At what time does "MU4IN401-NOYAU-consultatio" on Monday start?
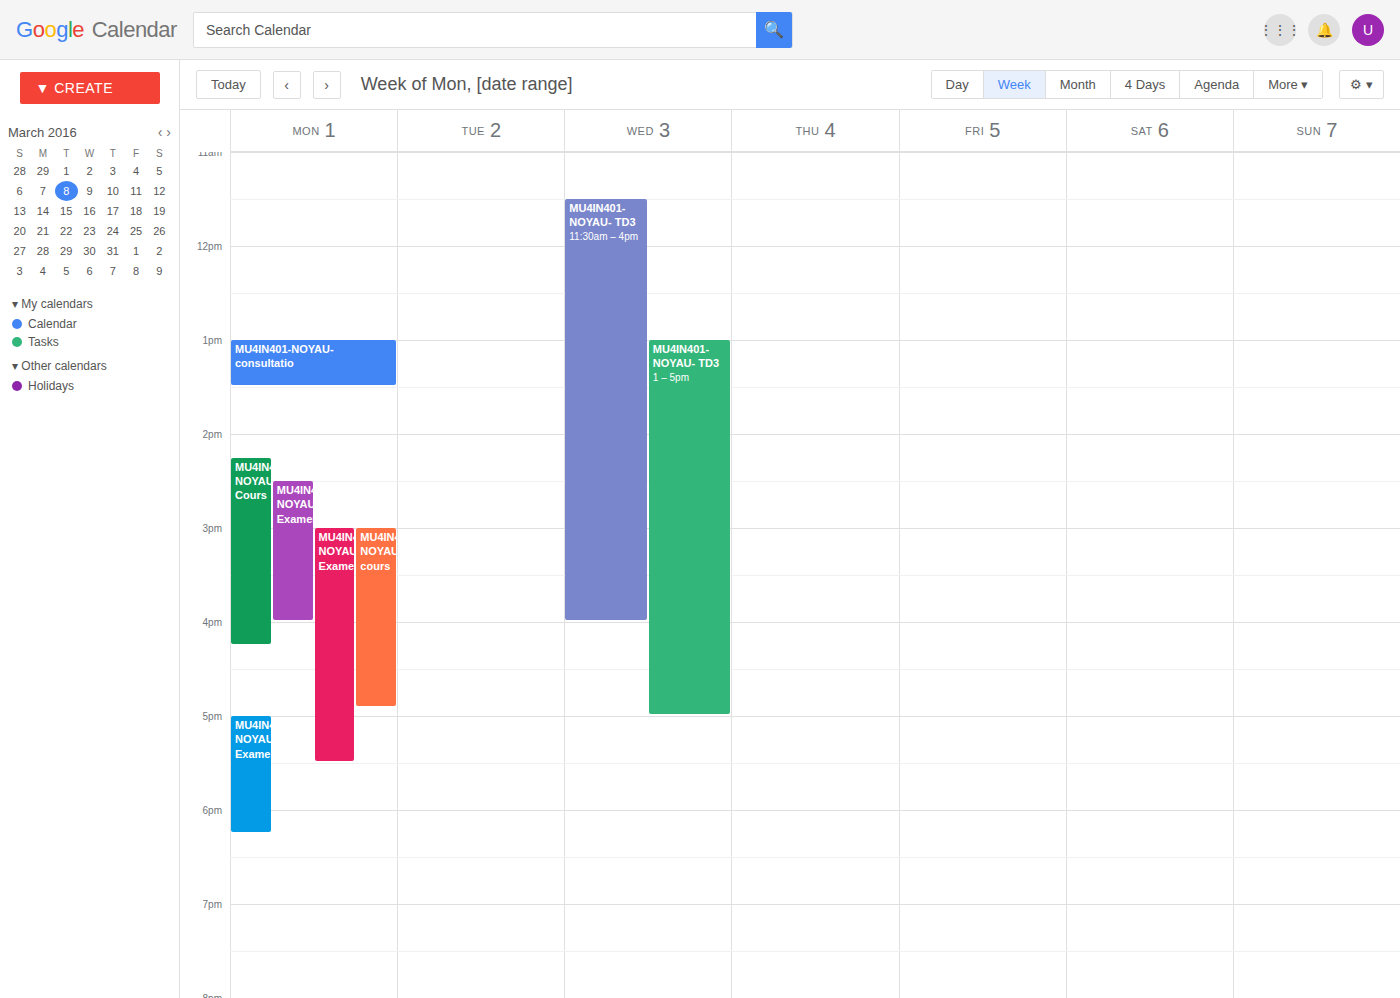
1:00 PM